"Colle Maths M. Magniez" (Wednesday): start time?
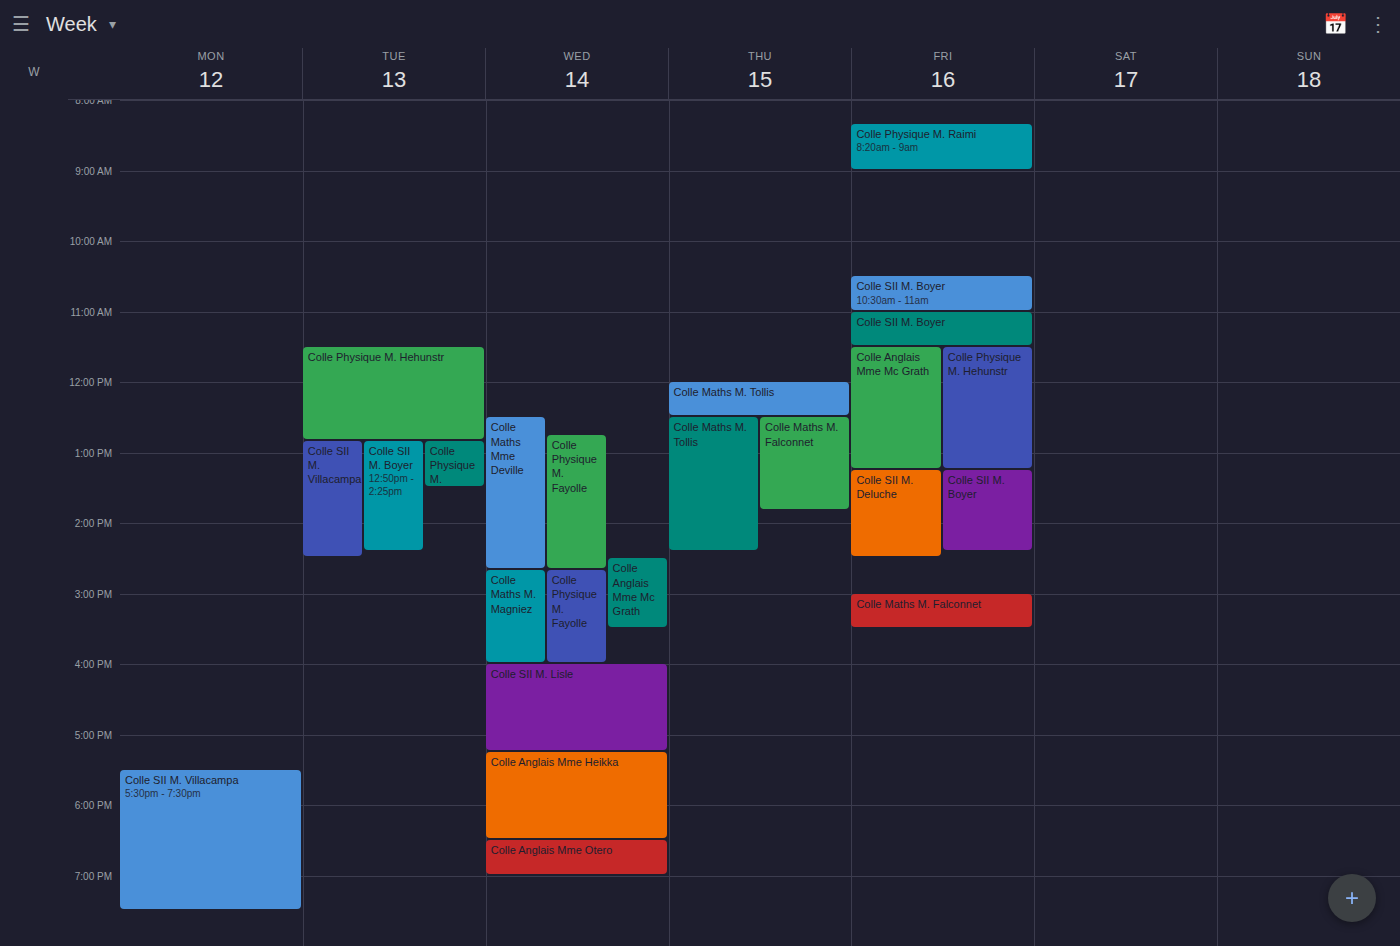
2:40 PM